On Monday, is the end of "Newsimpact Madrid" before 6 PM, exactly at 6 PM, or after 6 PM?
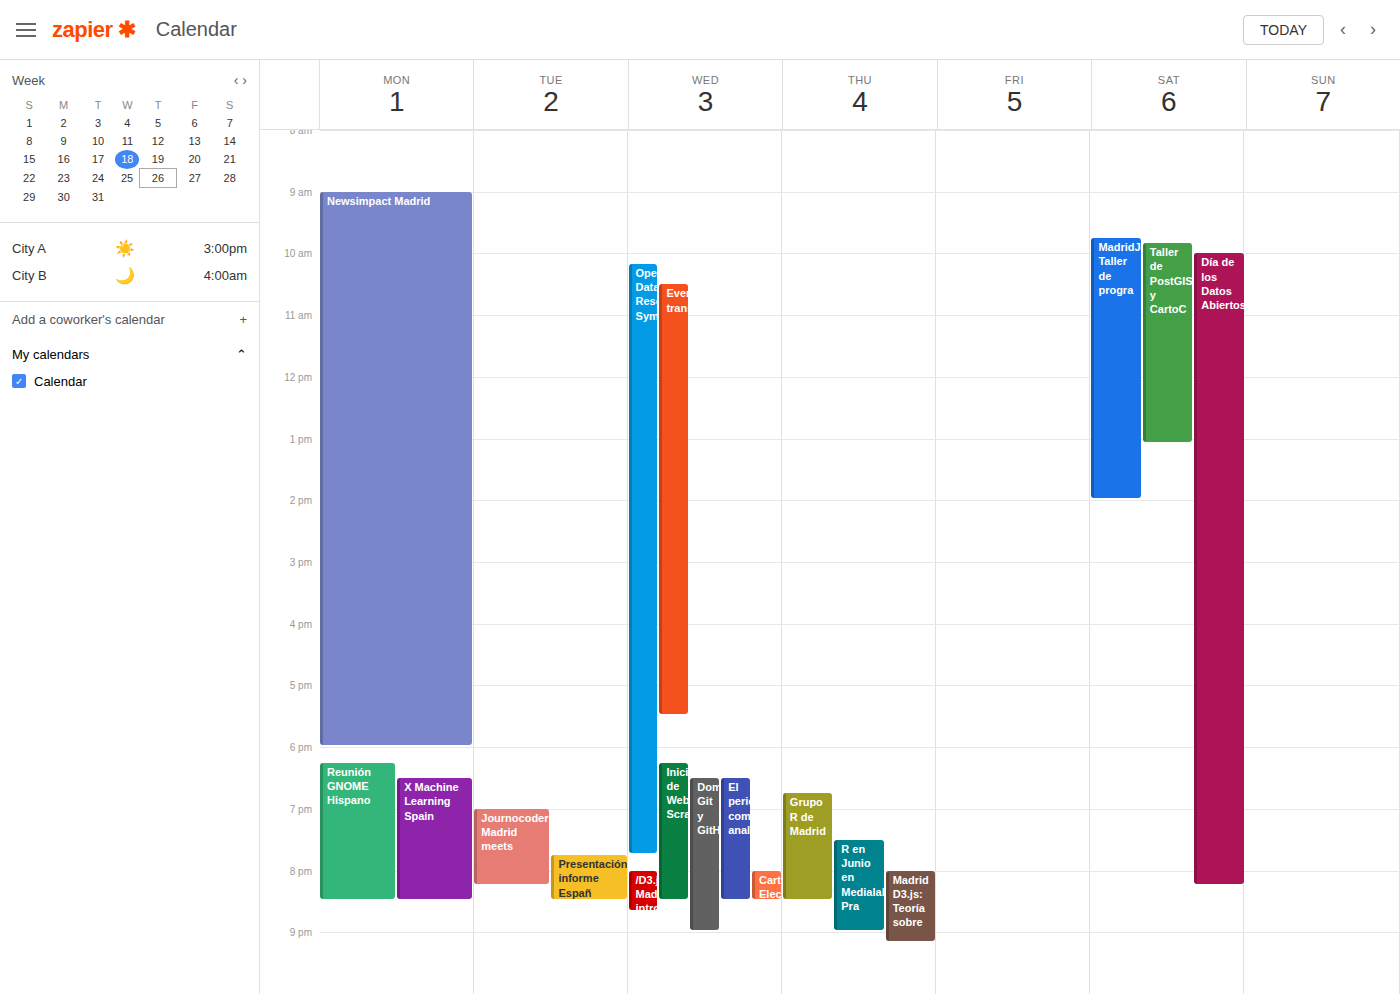
6:00 PM -- exactly at 6 PM, on the 6 PM line.